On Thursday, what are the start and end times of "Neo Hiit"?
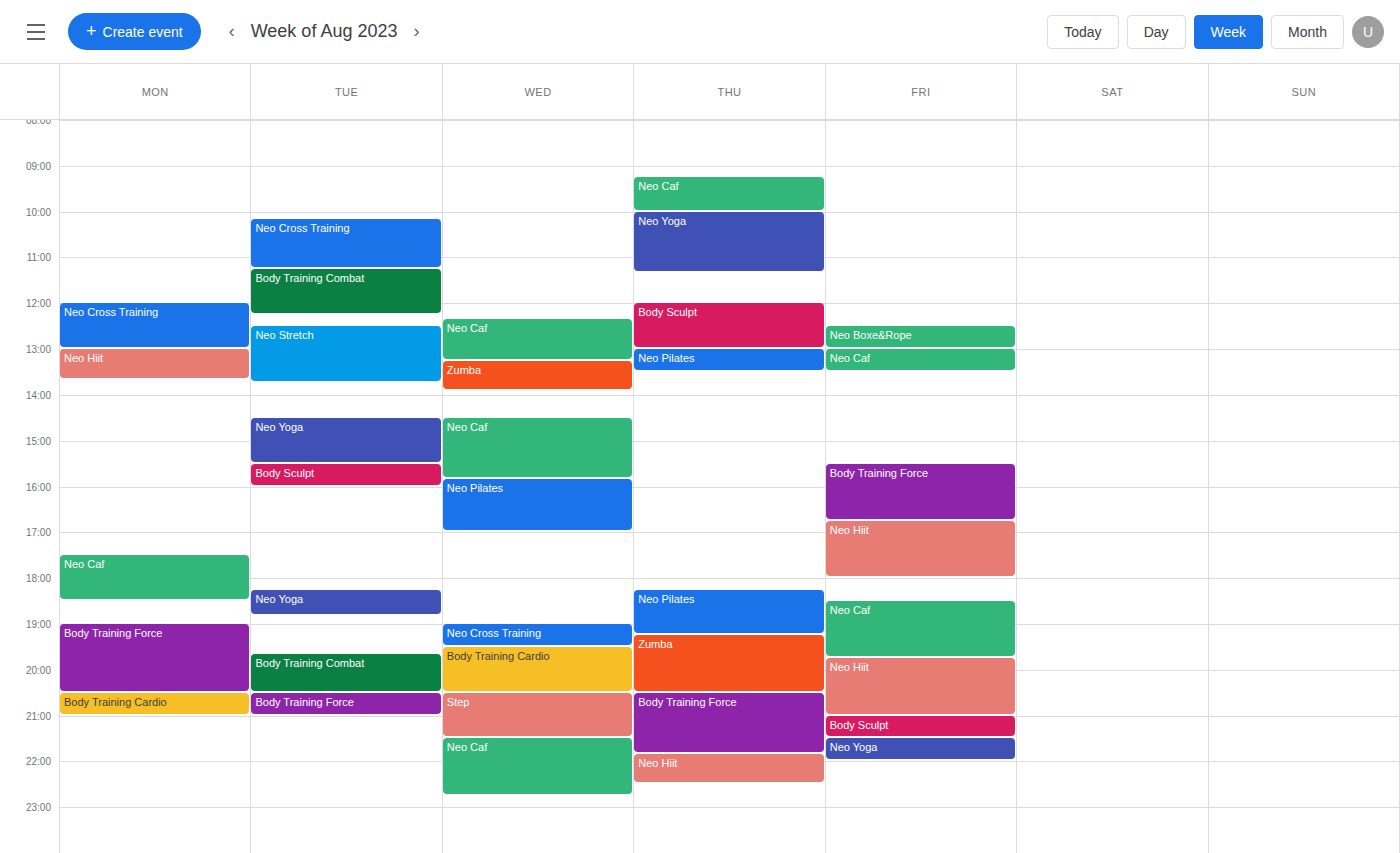
21:50 to 22:30